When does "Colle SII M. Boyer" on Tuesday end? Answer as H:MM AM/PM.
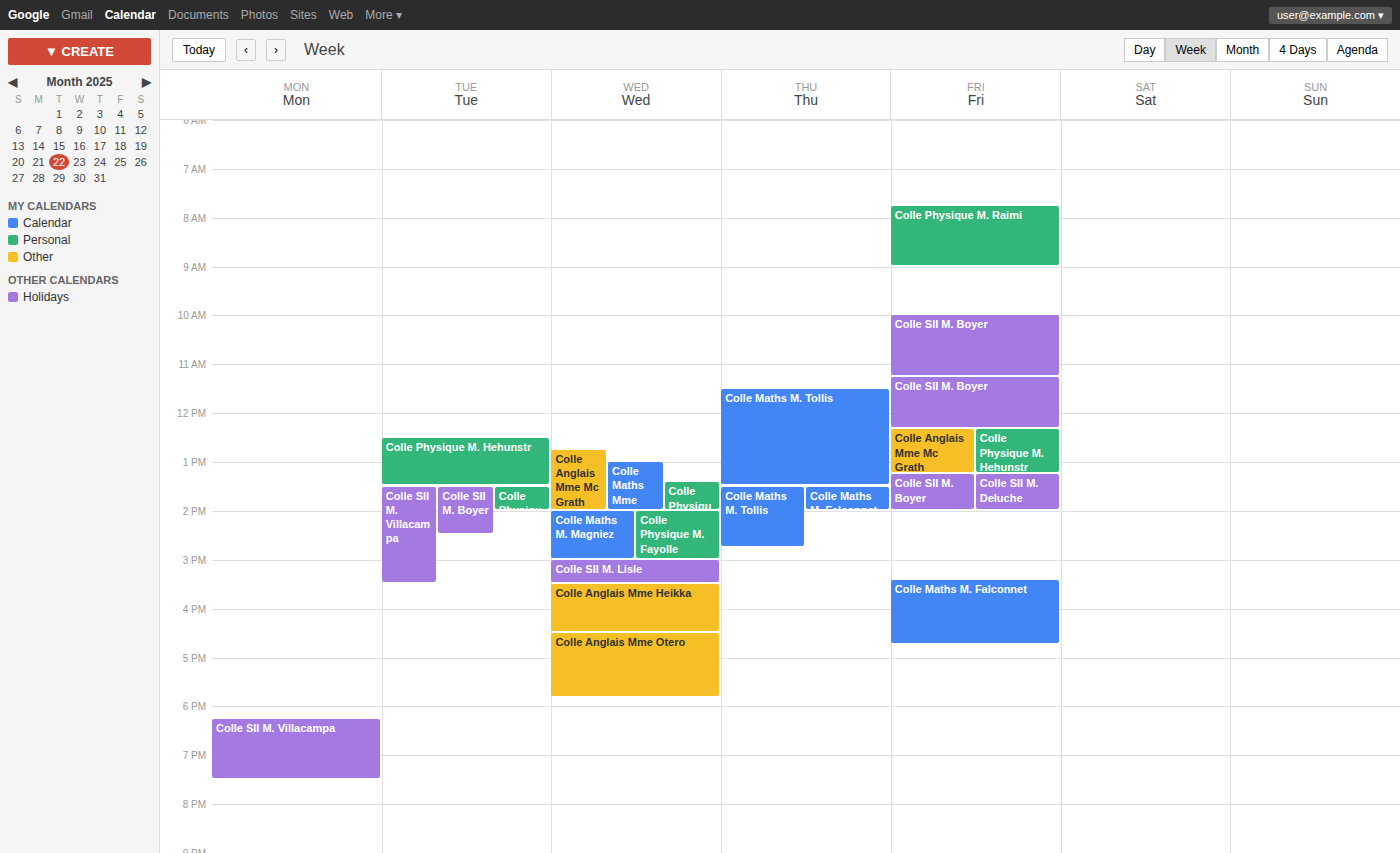
2:30 PM